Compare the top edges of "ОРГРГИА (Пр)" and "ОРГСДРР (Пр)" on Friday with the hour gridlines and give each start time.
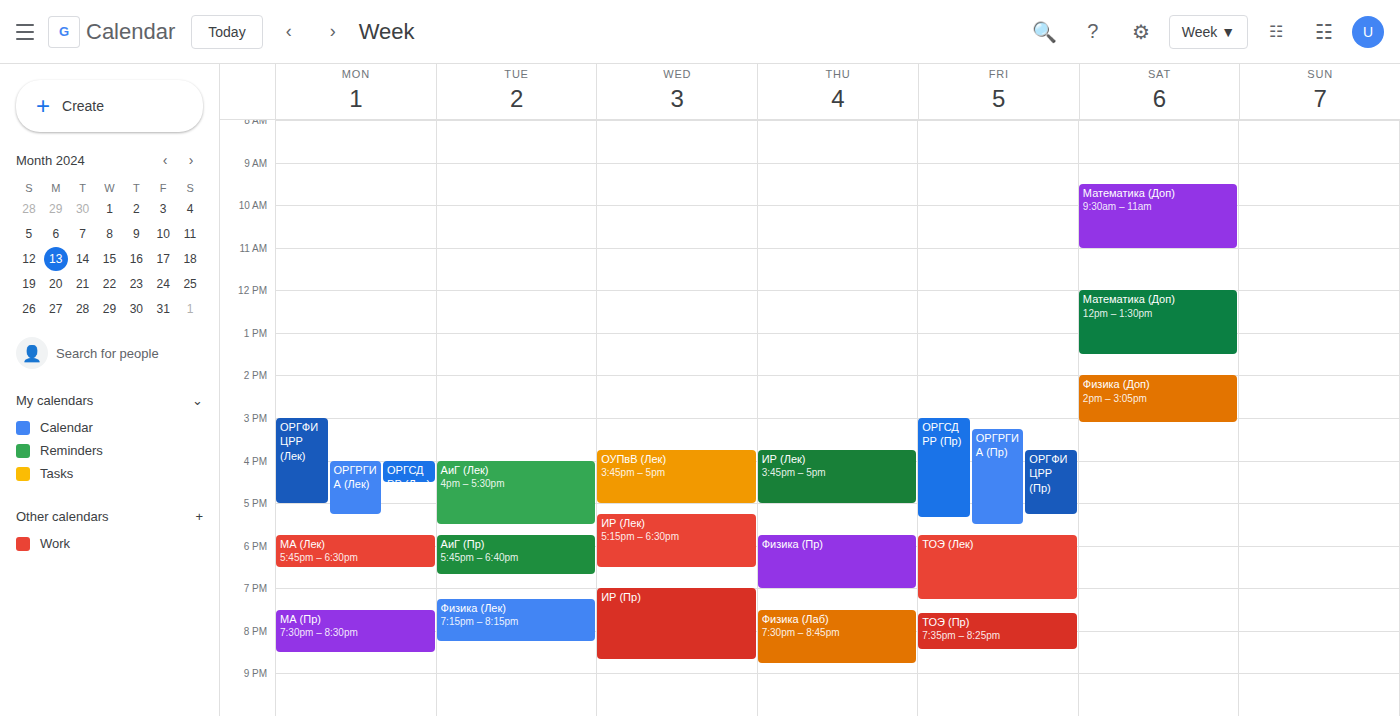
"ОРГРГИА (Пр)": 3:15 PM, neither: a quarter of the way from the 3 PM line to the 4 PM line. "ОРГСДРР (Пр)": 3:00 PM, exactly on the 3 PM line.